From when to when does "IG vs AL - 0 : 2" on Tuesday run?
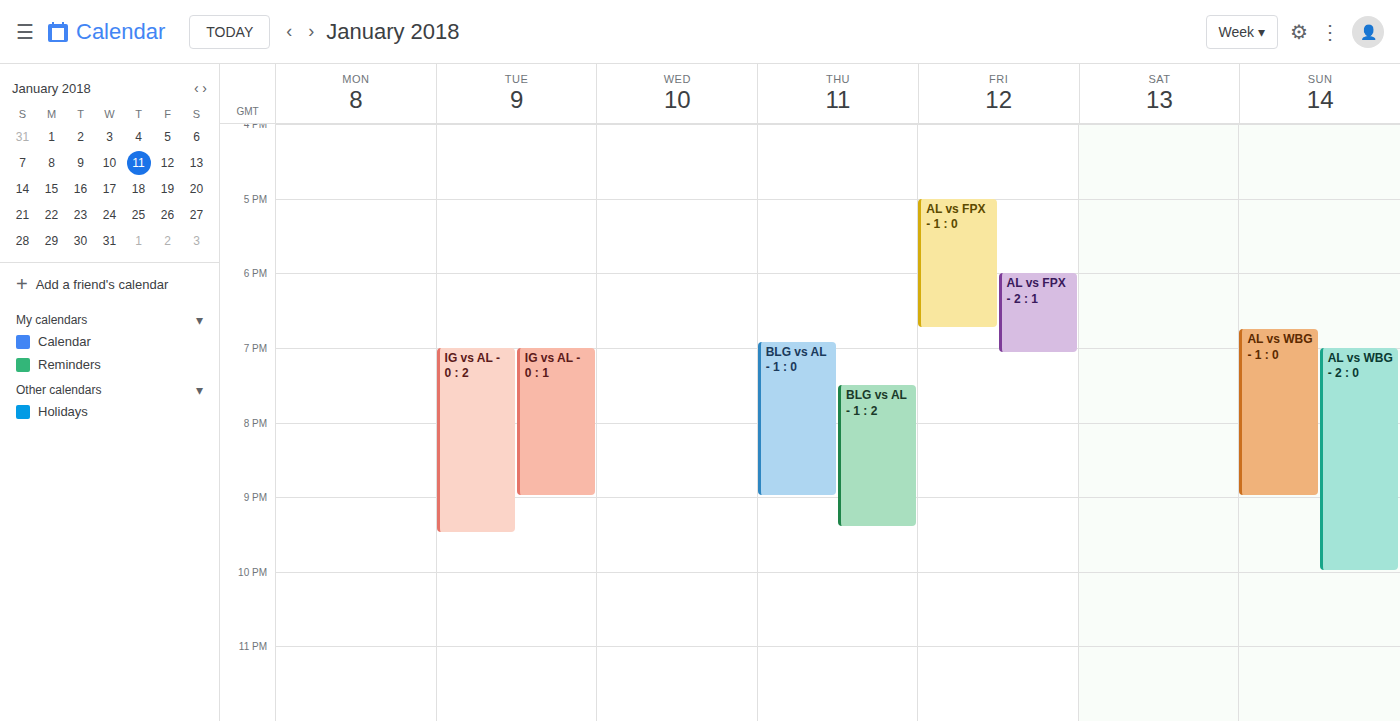
7:00 PM to 9:30 PM